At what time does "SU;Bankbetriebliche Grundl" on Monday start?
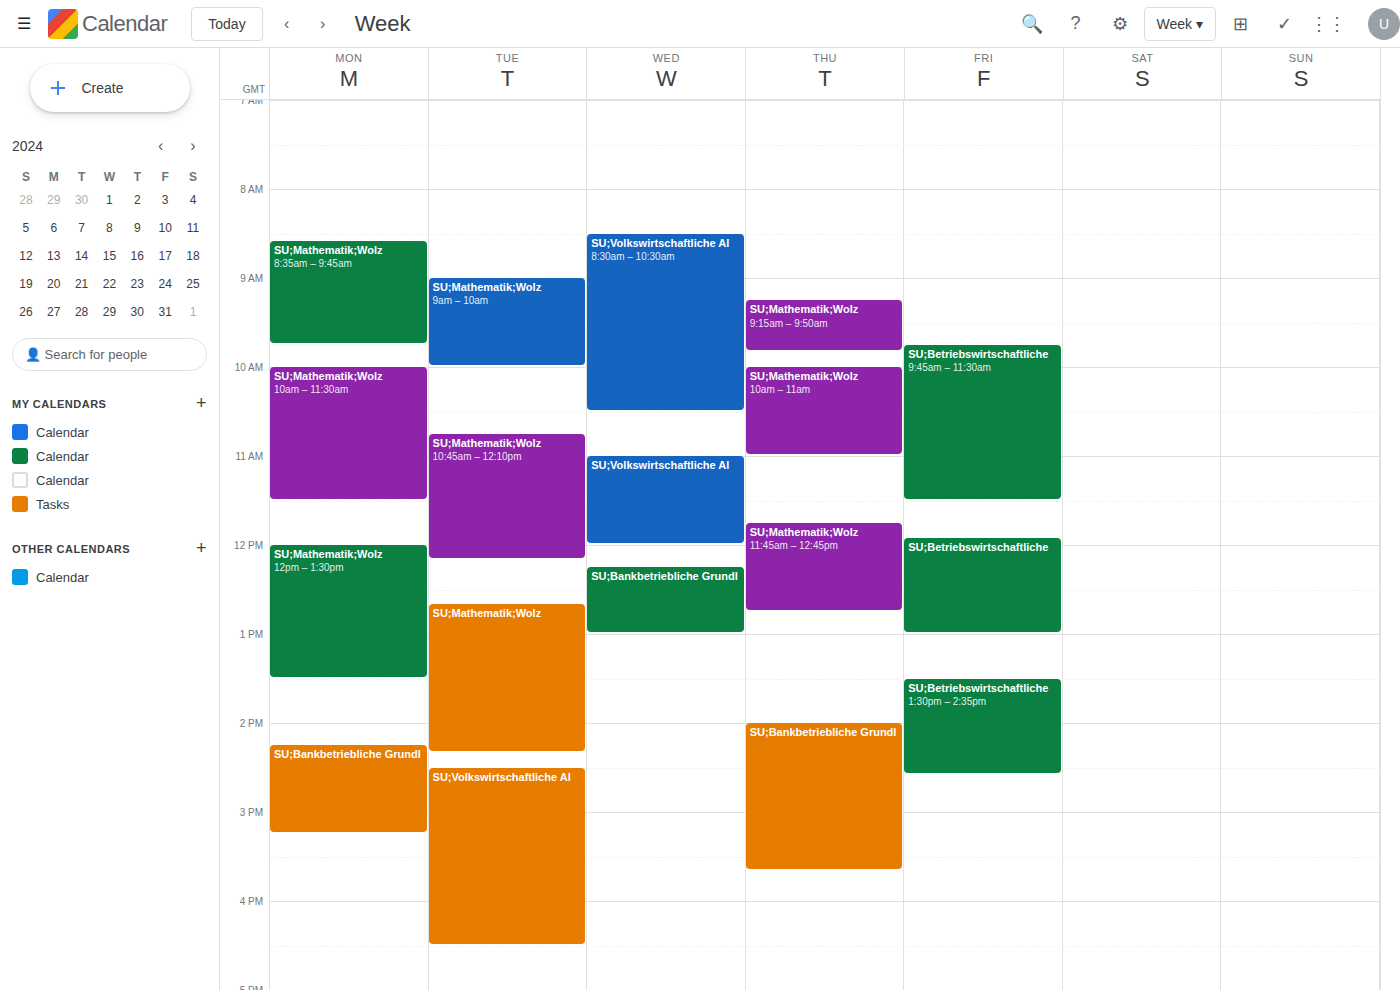
2:15 PM